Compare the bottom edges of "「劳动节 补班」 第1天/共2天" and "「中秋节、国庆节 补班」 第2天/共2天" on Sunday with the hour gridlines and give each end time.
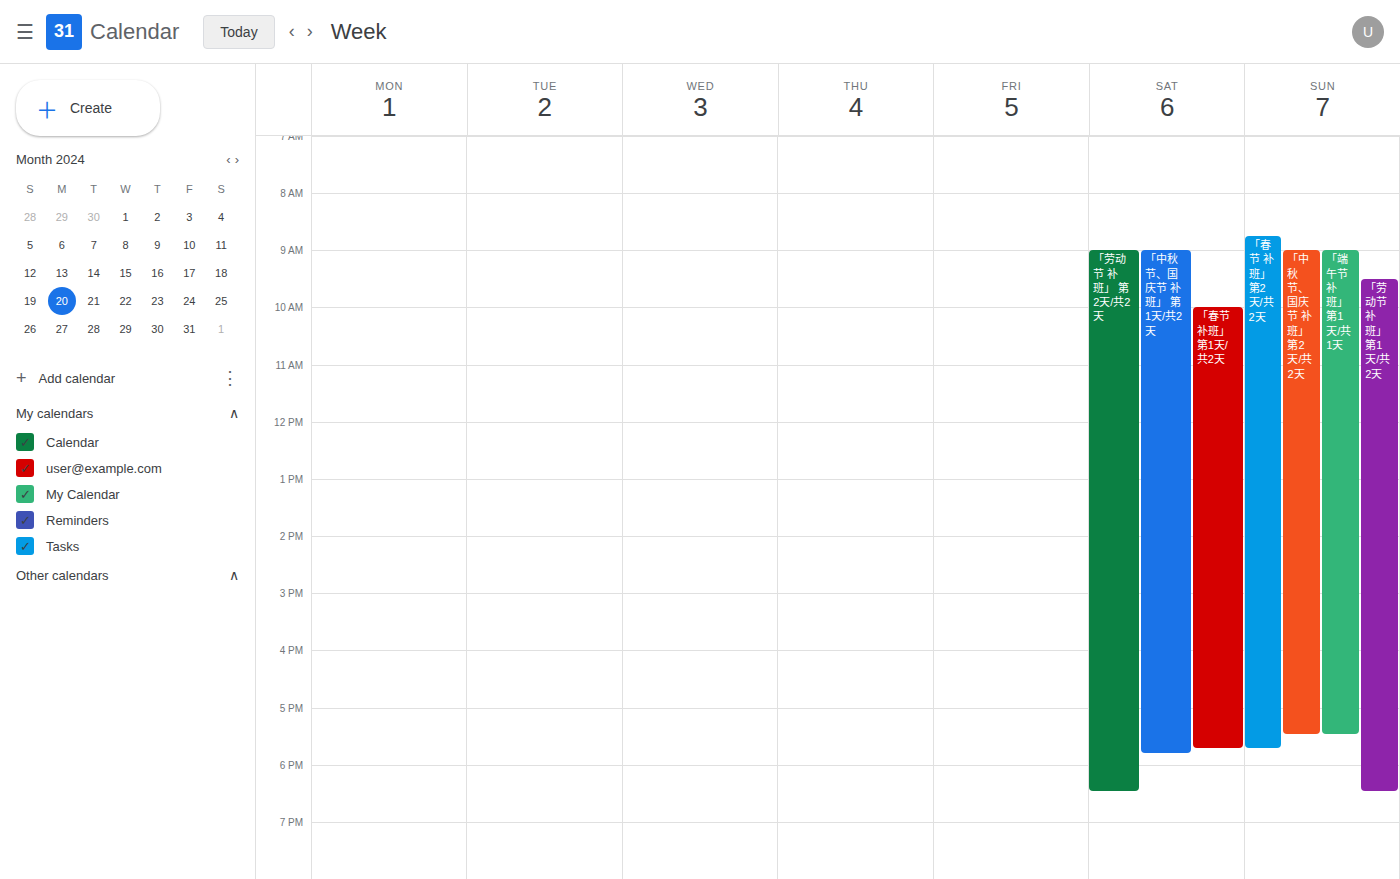
"「劳动节 补班」 第1天/共2天": 18:30, halfway between the 18:00 and 19:00 lines. "「中秋节、国庆节 补班」 第2天/共2天": 17:30, halfway between the 17:00 and 18:00 lines.